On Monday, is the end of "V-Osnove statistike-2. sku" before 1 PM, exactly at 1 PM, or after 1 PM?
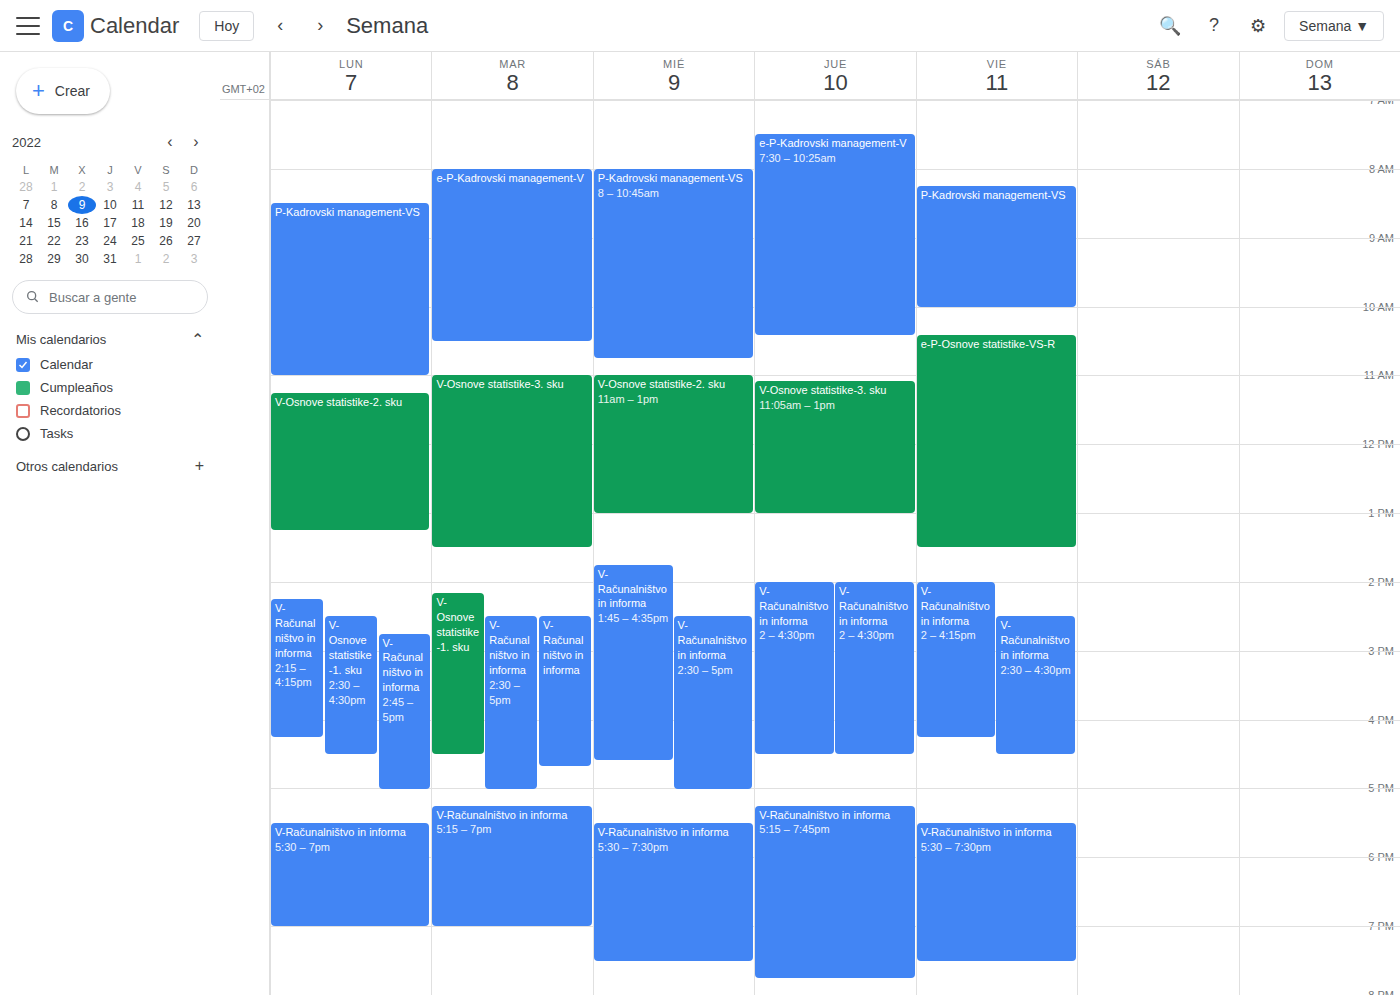
1:15 PM -- after 1 PM, 15 minutes below the 1 PM line.